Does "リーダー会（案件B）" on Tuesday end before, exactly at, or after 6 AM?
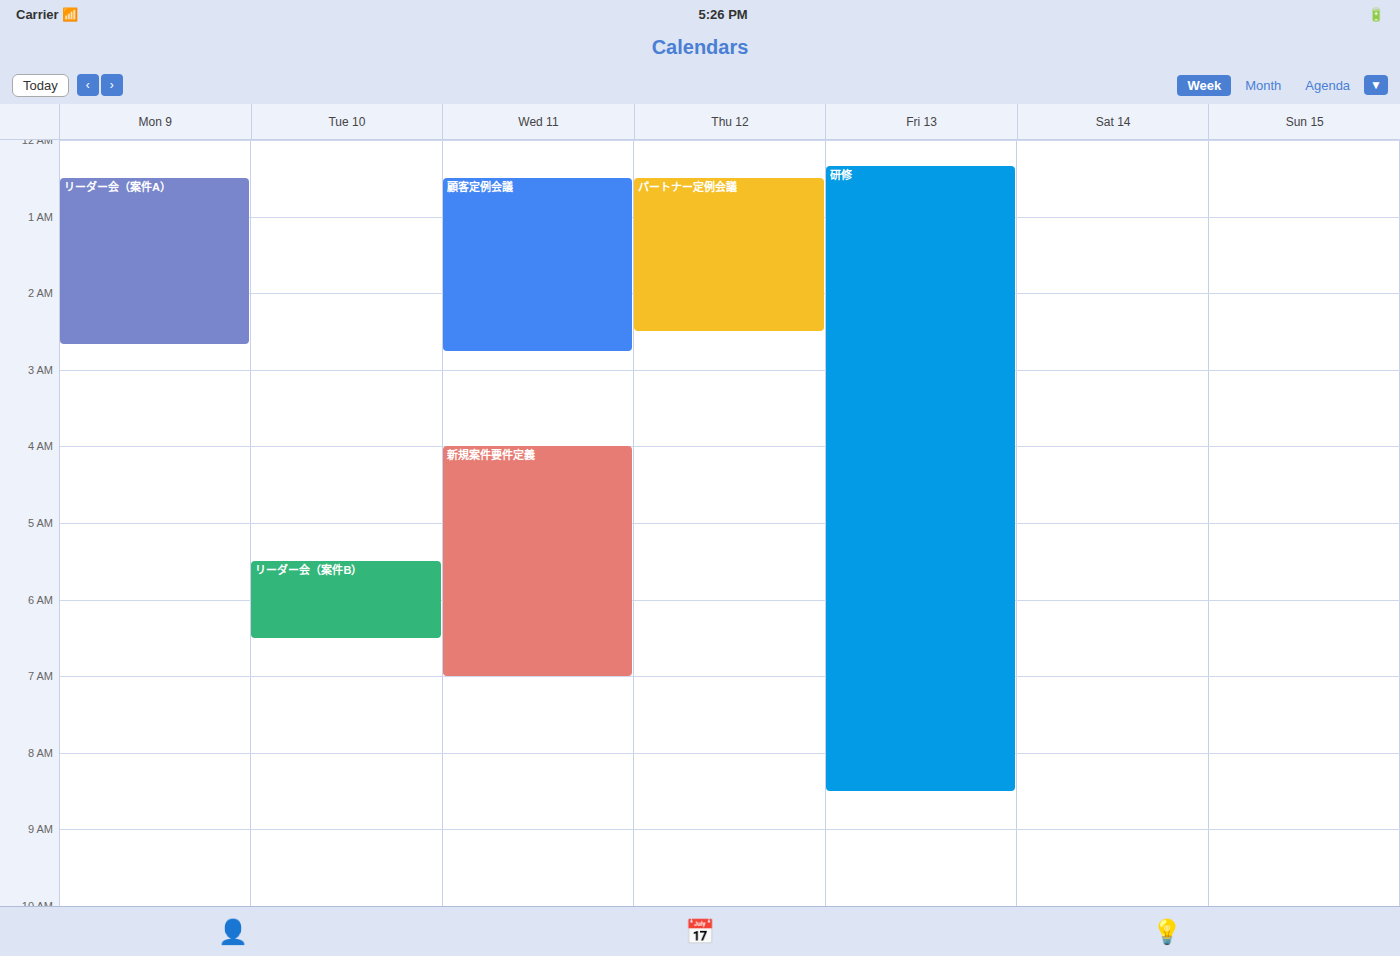
6:30 AM -- after 6 AM, 30 minutes below the 6 AM line.